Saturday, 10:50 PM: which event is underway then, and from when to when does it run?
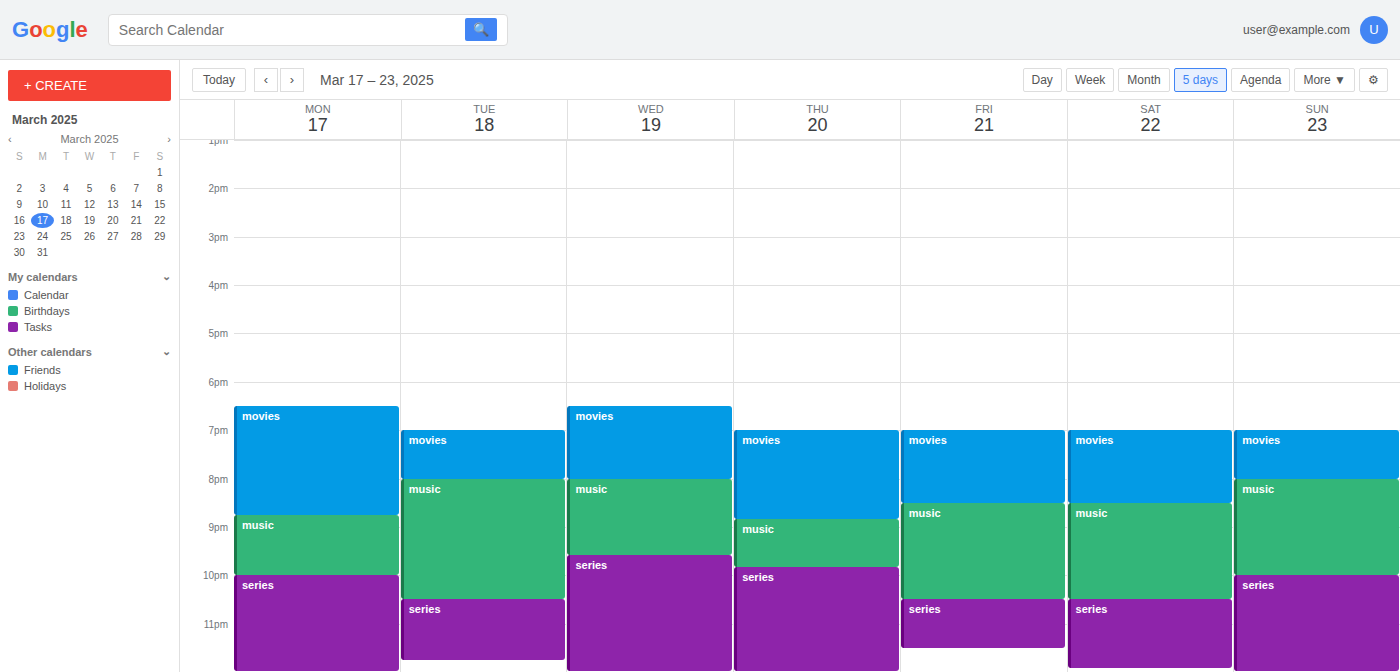
"series", 10:30 PM to 11:55 PM